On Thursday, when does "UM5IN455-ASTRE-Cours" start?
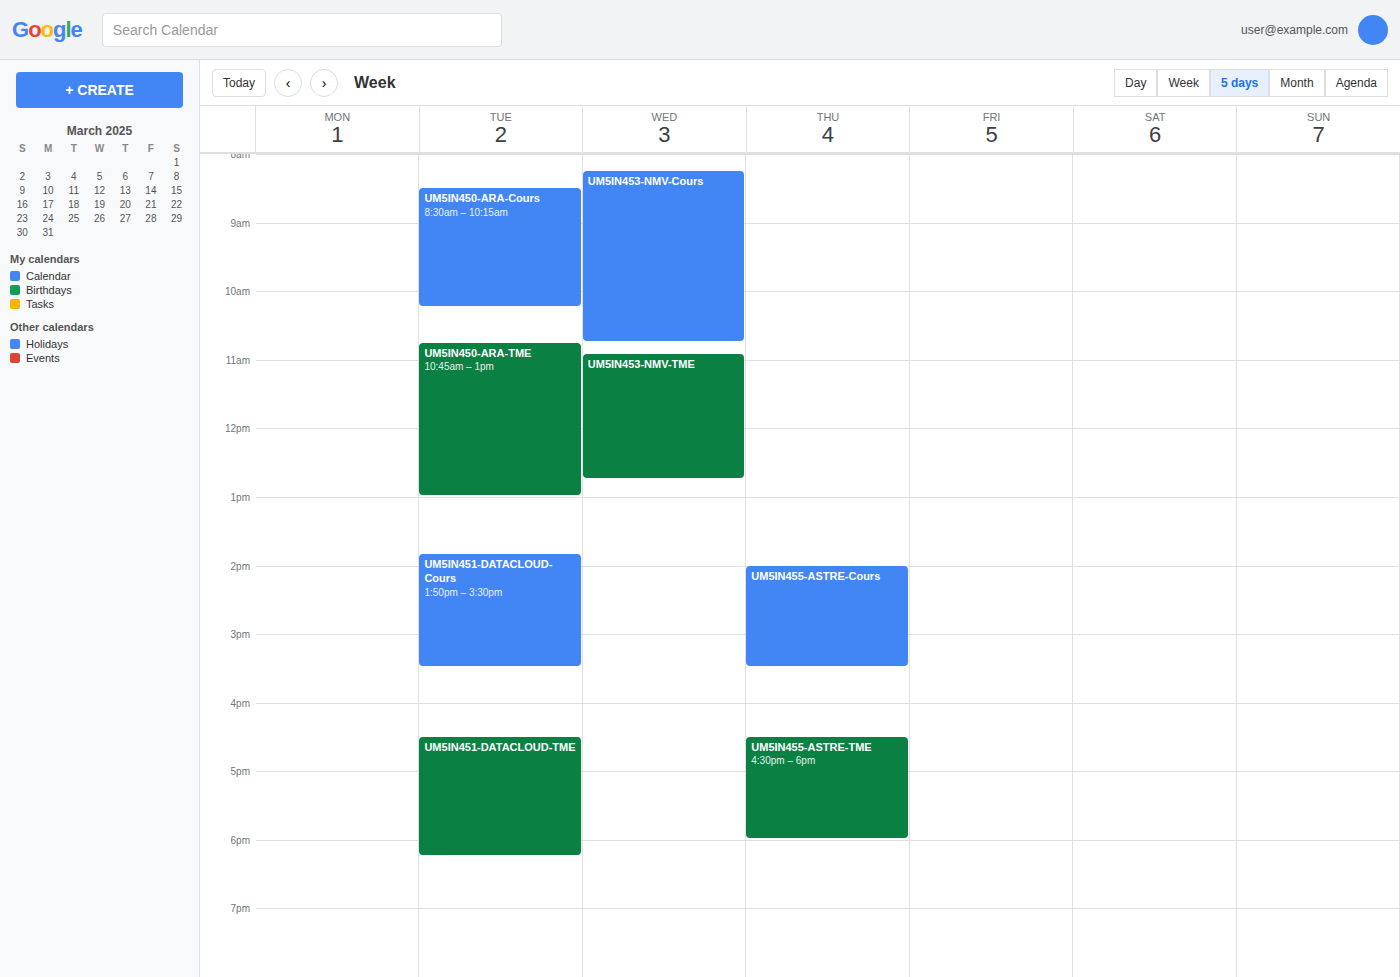
2:00 PM